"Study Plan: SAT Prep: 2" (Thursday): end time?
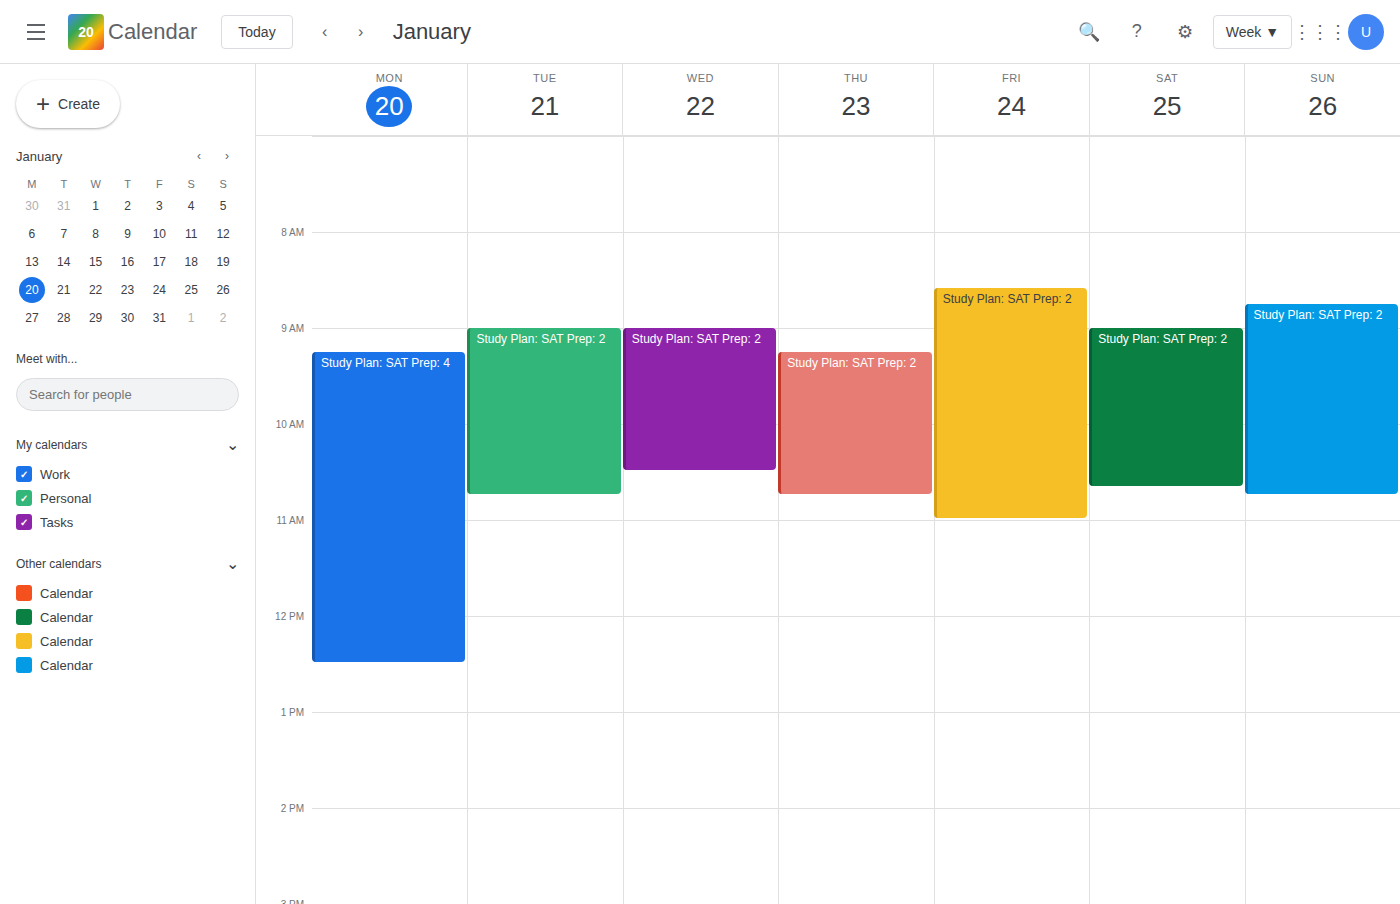
10:45 AM